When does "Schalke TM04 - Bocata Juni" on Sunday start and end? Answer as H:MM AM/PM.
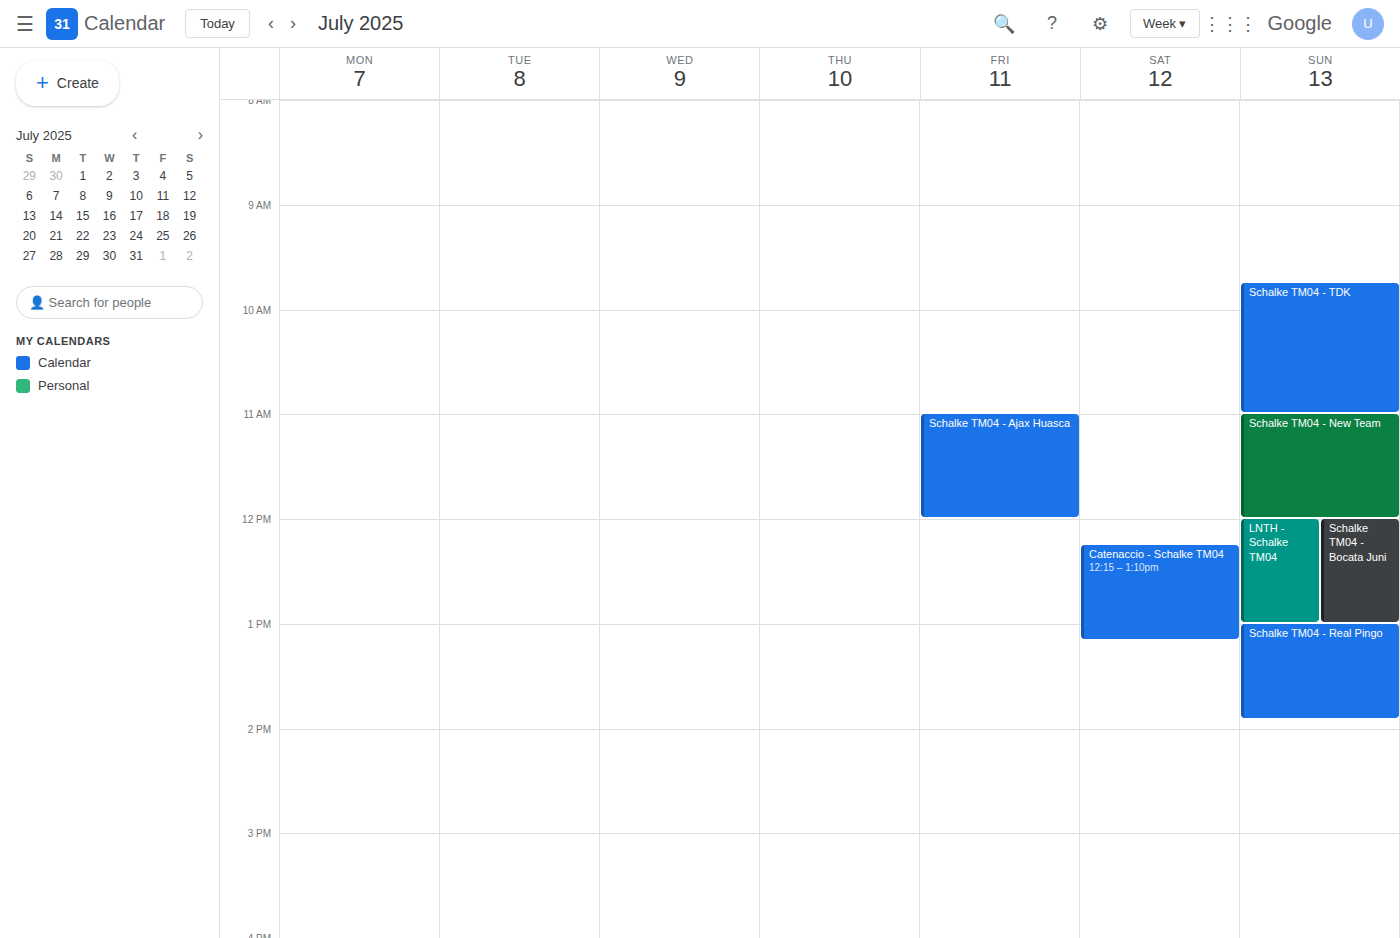
12:00 PM to 1:00 PM